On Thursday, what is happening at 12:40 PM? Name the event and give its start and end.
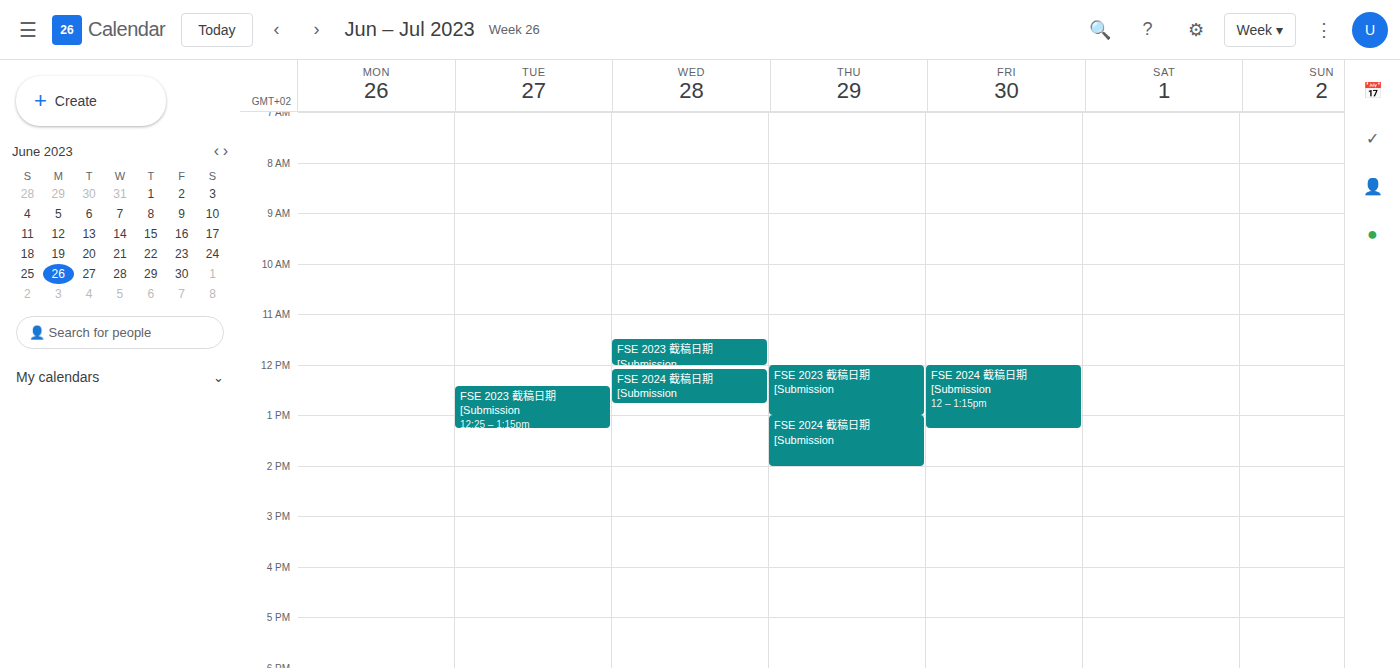
"FSE 2023 截稿日期 [Submission", 12:00 PM to 1:00 PM